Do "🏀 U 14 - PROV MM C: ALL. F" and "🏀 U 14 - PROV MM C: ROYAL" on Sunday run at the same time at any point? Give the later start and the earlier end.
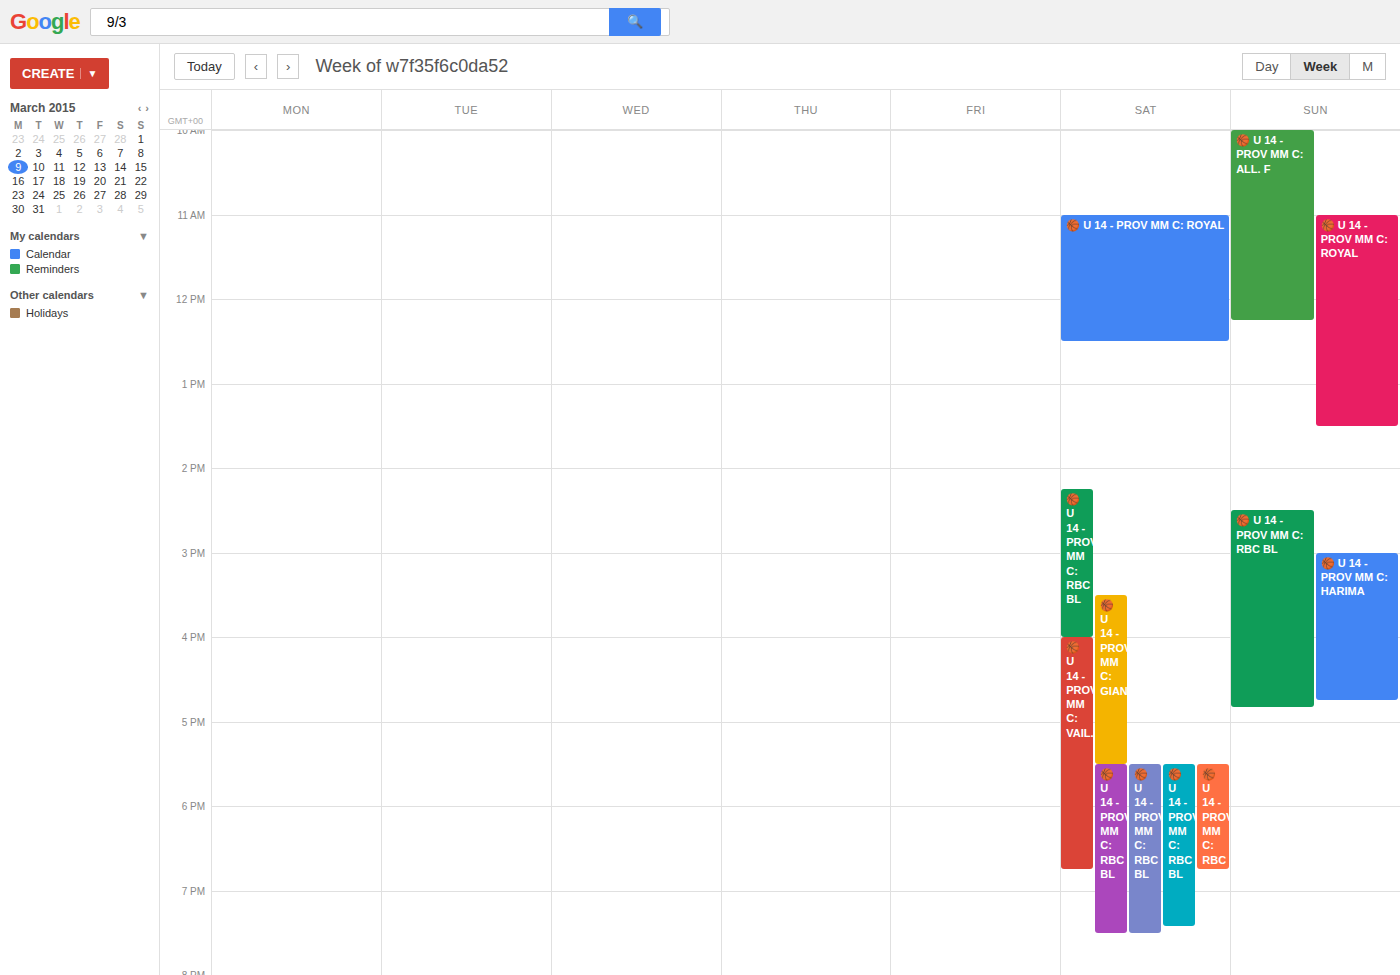
"🏀 U 14 - PROV MM C: ROYAL" starts at 11:00 AM, before "🏀 U 14 - PROV MM C: ALL. F" ends at 12:15 PM -- they overlap.